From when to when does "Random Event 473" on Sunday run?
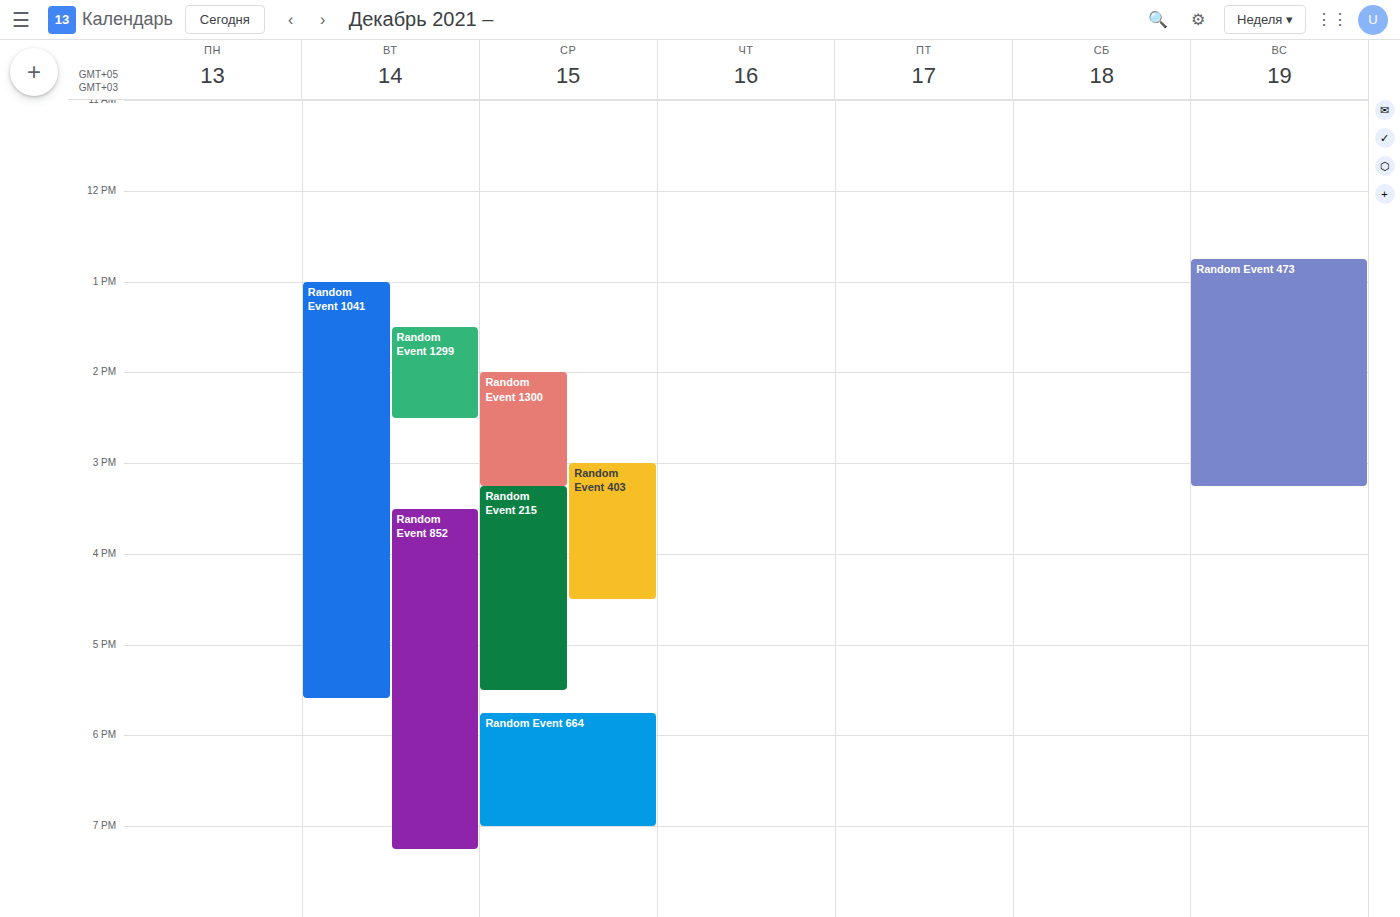
12:45 PM to 3:15 PM